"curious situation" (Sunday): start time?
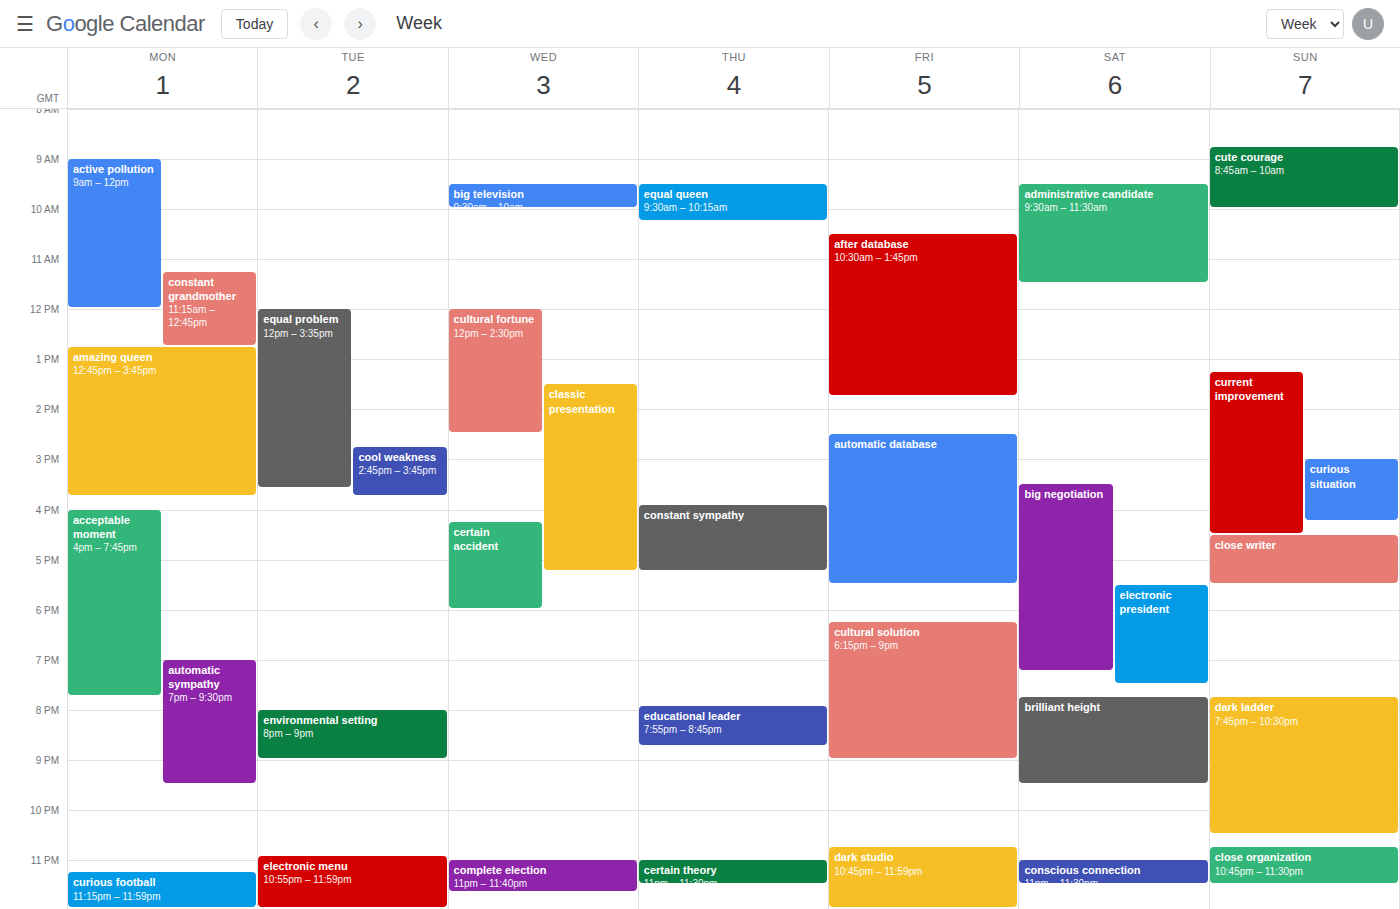
3:00 PM